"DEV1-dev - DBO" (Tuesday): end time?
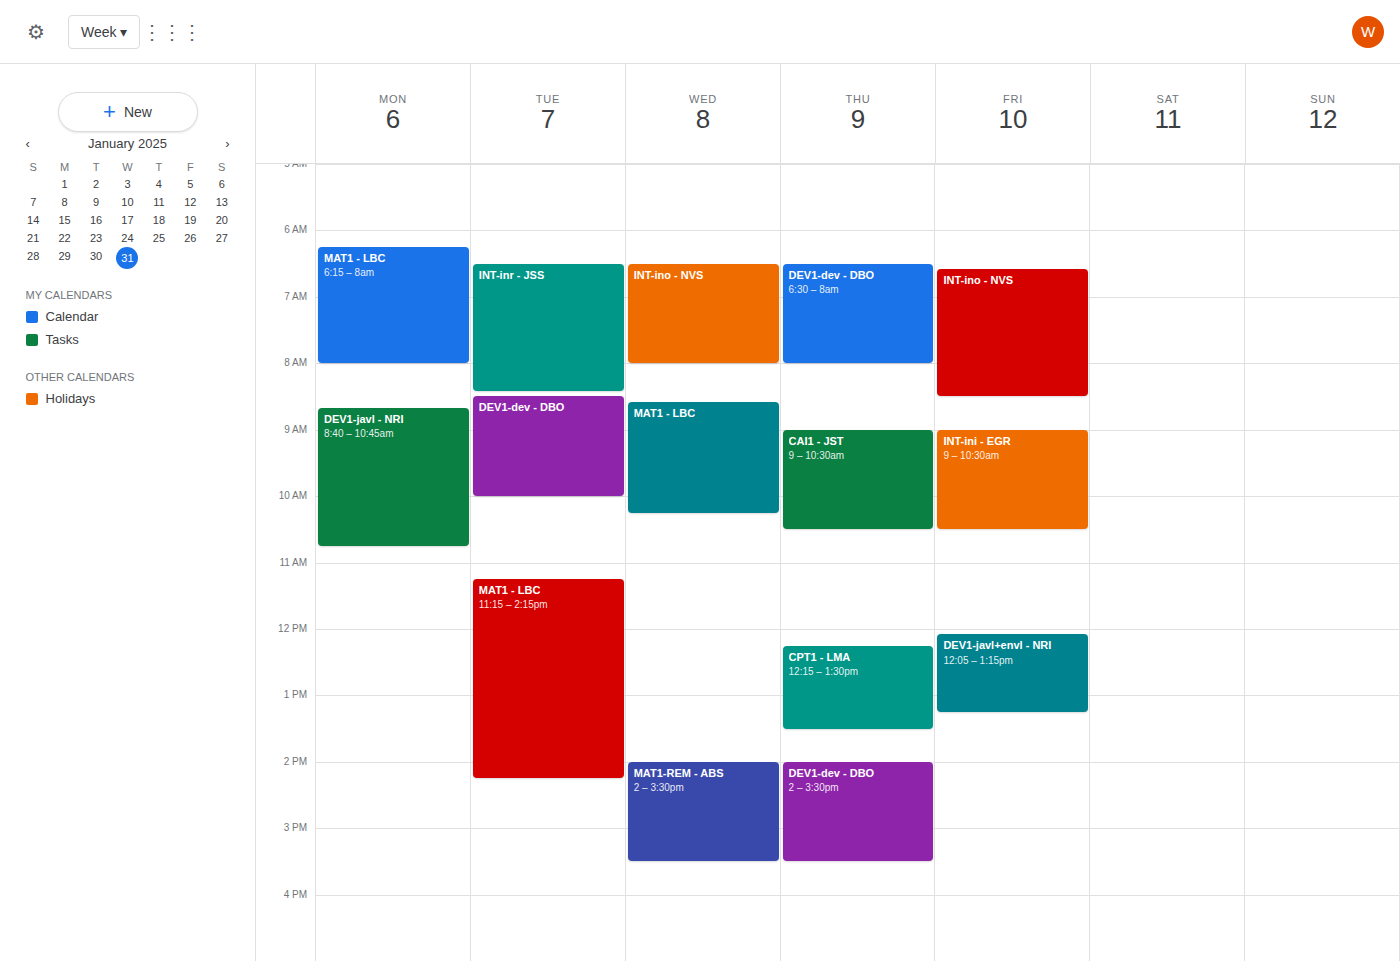
10:00 AM